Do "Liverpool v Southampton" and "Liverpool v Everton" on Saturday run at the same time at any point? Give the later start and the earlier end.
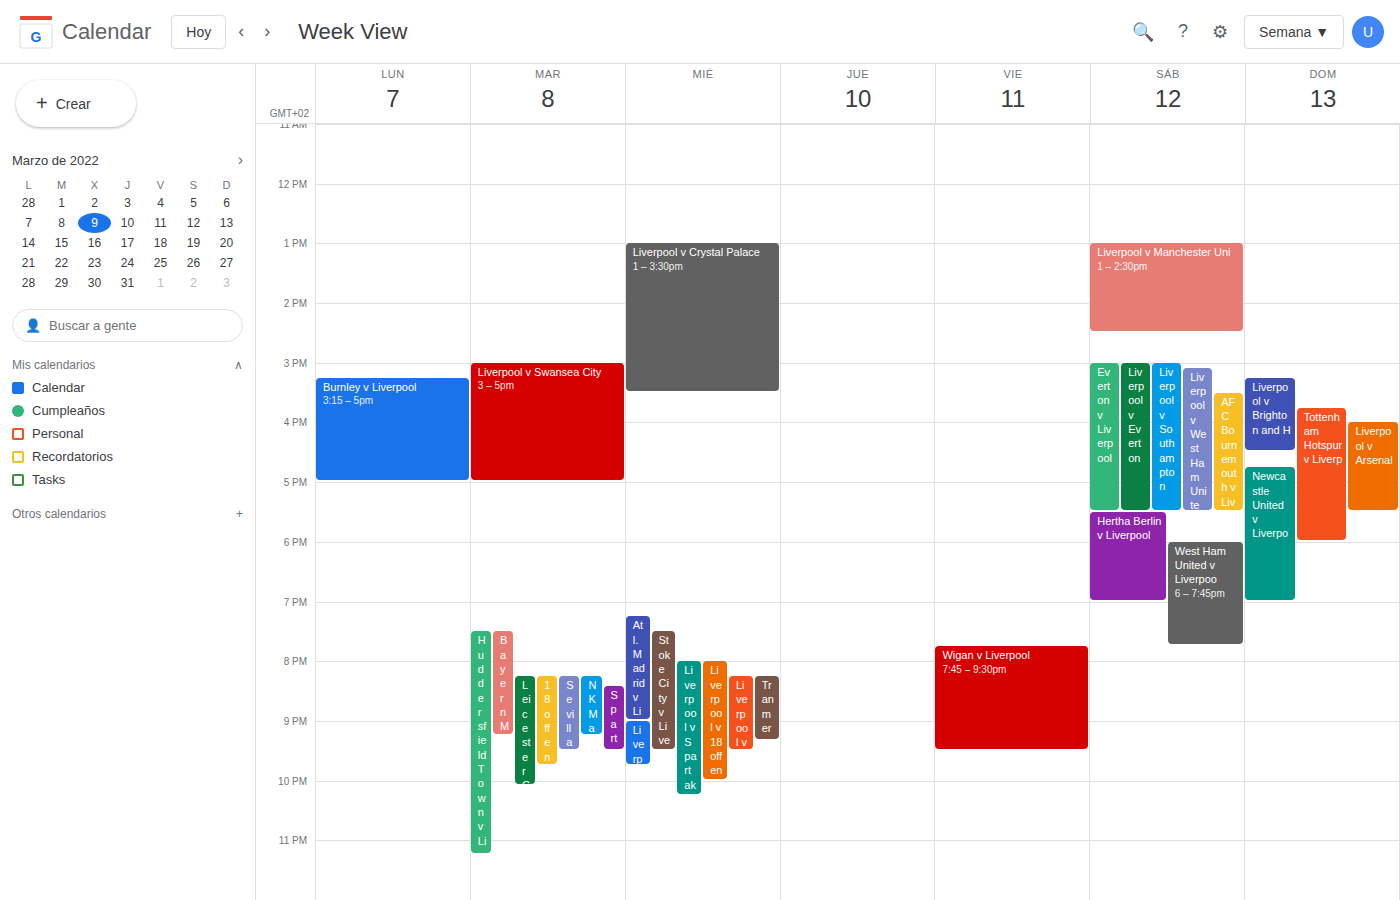
"Liverpool v Everton" runs 3:00 PM to 5:30 PM, inside "Liverpool v Southampton" -- they overlap.